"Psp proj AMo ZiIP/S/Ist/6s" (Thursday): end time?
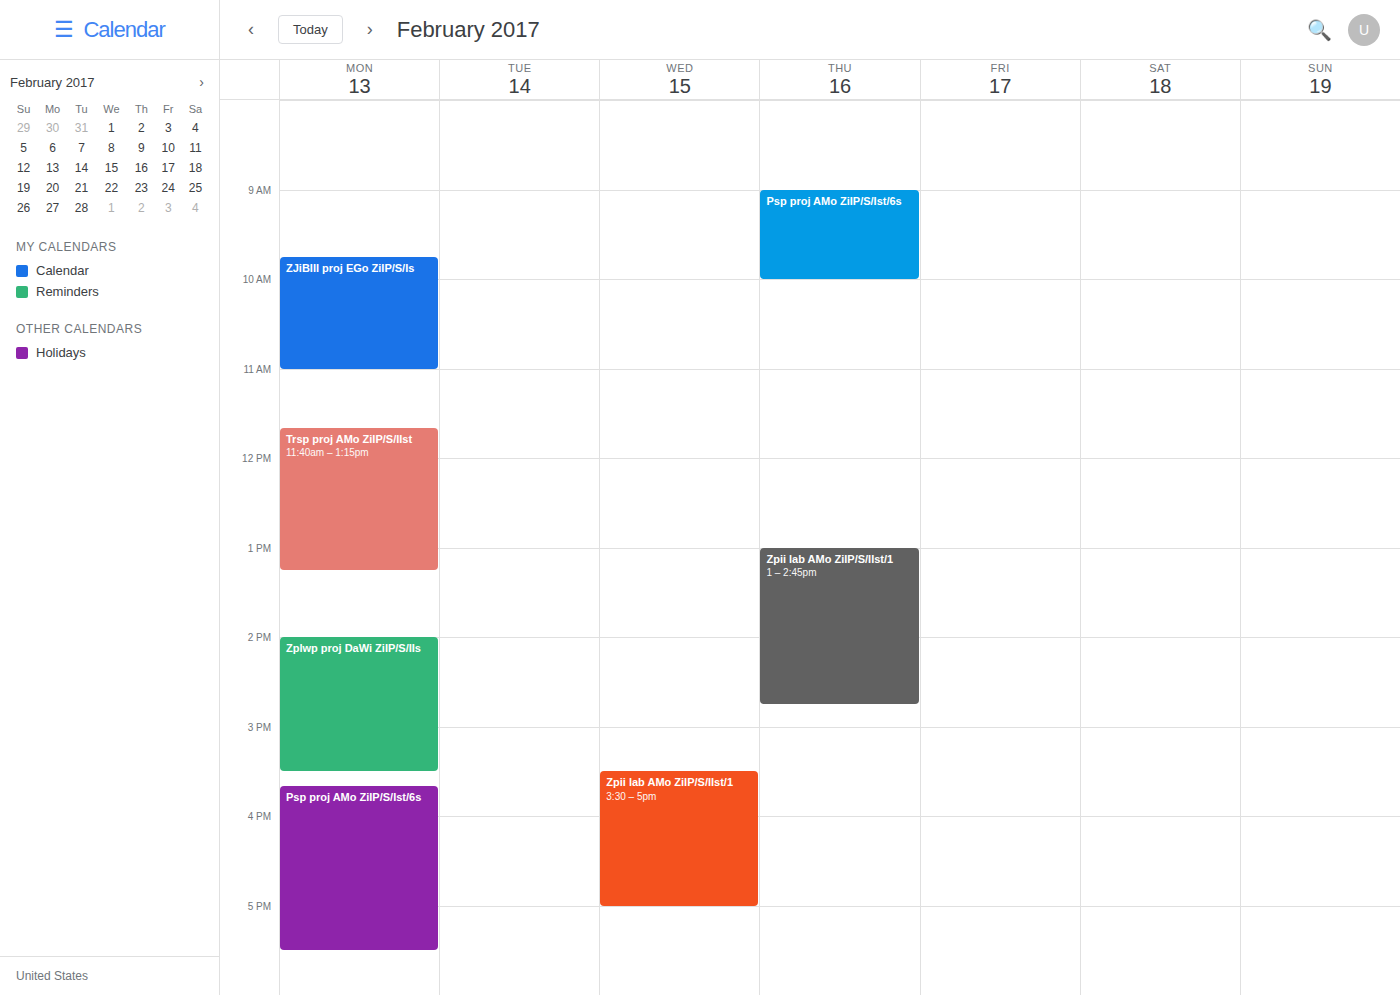
10:00 AM